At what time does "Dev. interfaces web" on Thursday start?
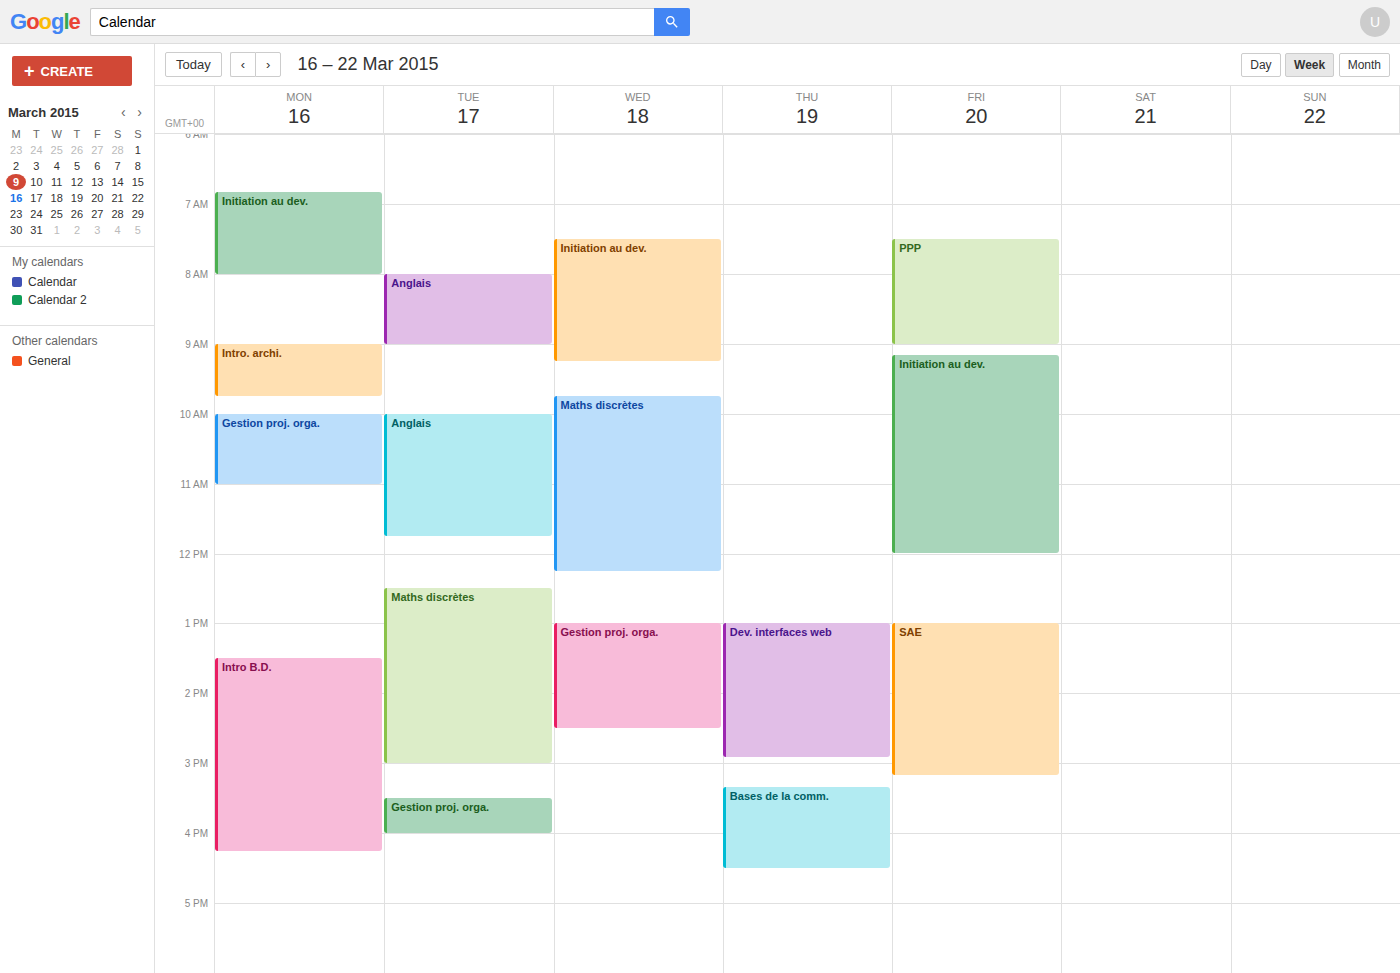
1:00 PM